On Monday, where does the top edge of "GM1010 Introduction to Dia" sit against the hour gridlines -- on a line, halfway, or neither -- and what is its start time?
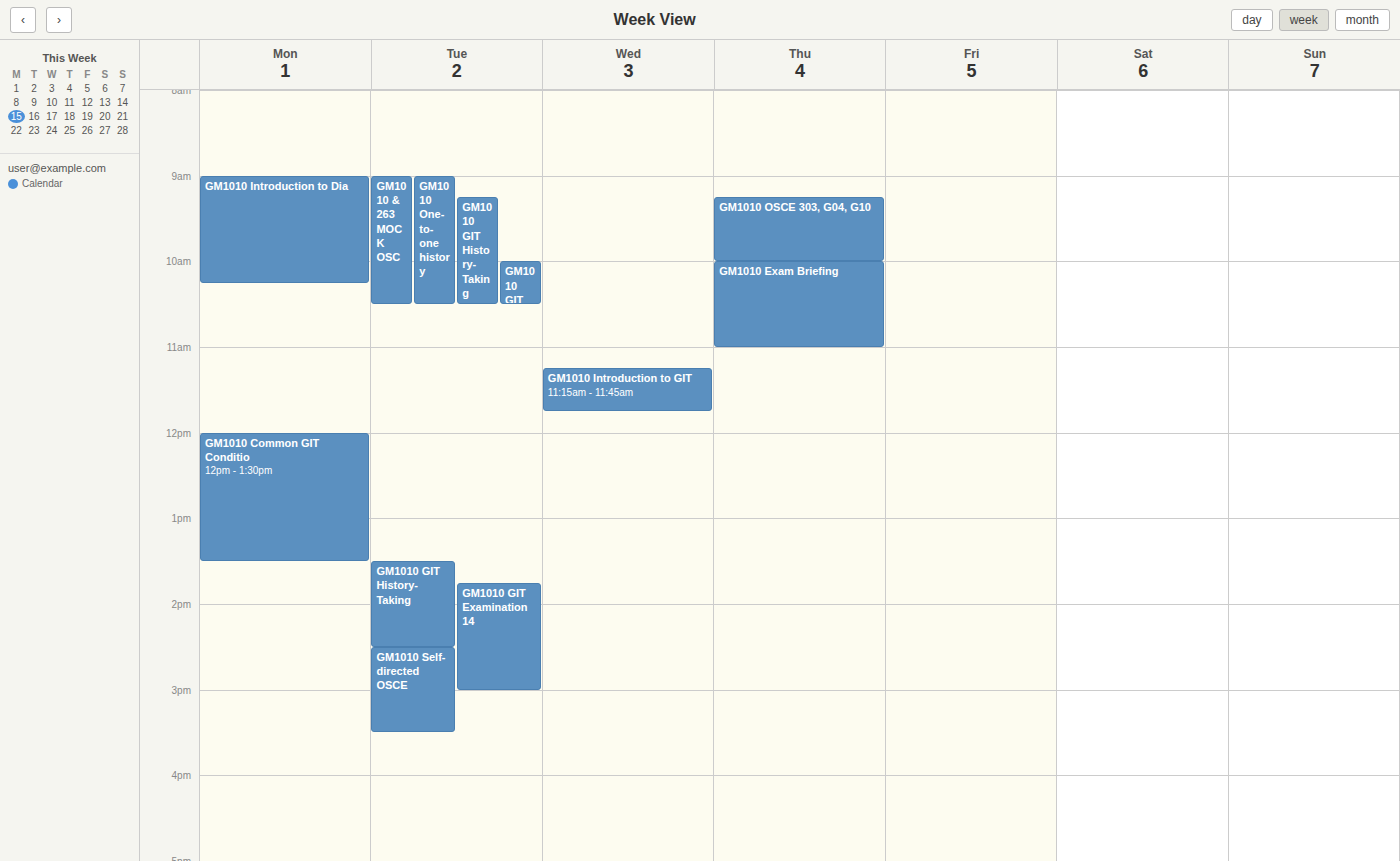
9:00 AM -- exactly on the 9 AM line.